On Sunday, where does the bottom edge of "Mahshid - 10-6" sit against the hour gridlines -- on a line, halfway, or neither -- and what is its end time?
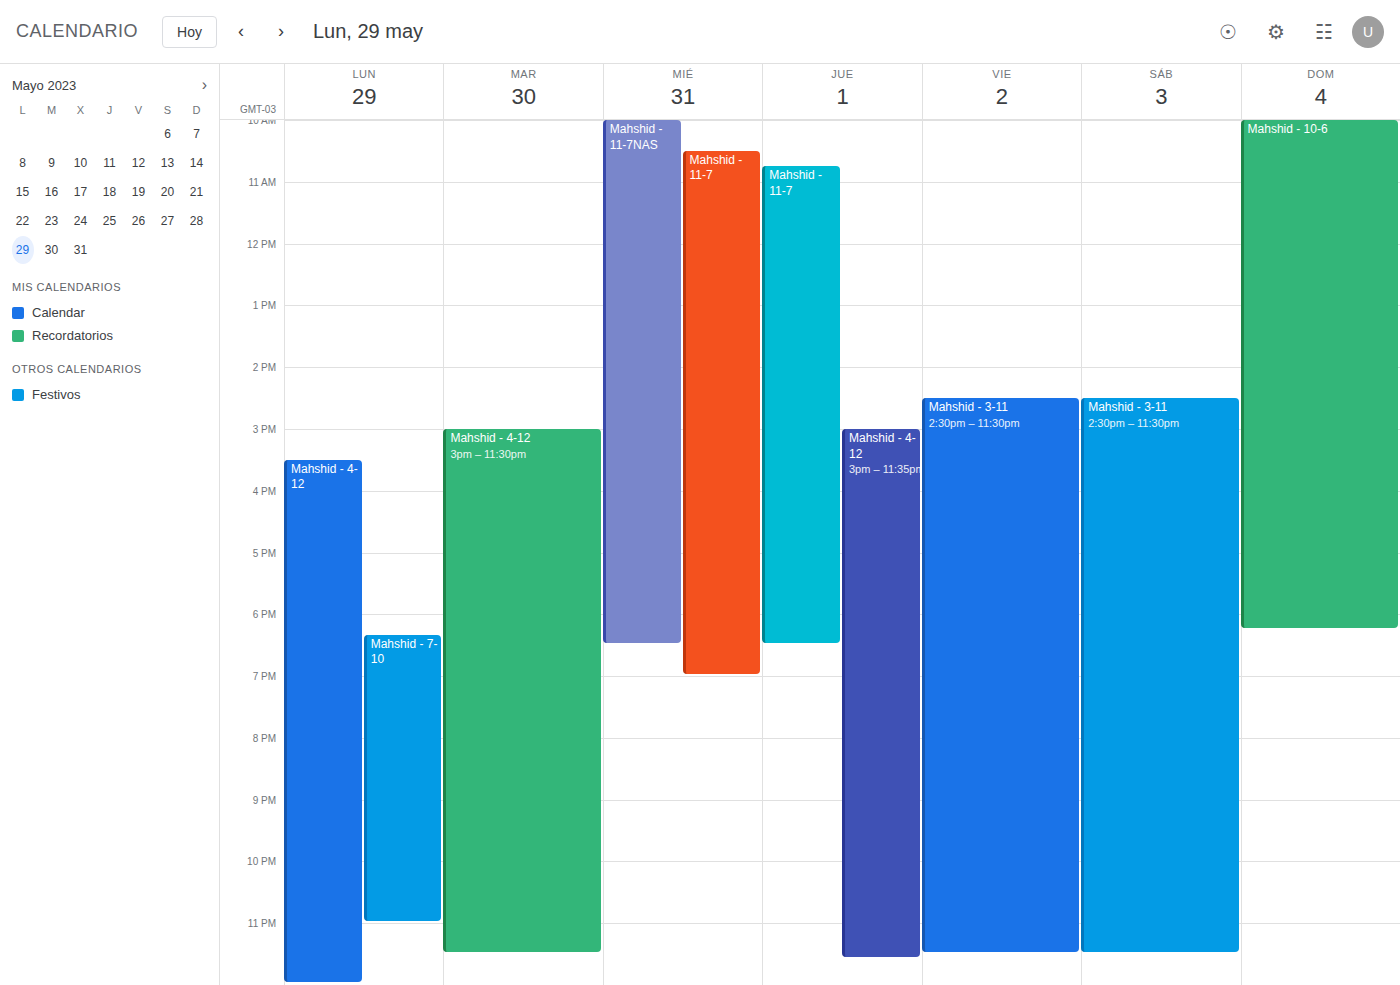
6:15 PM -- neither: a quarter of the way from the 6 PM line to the 7 PM line.